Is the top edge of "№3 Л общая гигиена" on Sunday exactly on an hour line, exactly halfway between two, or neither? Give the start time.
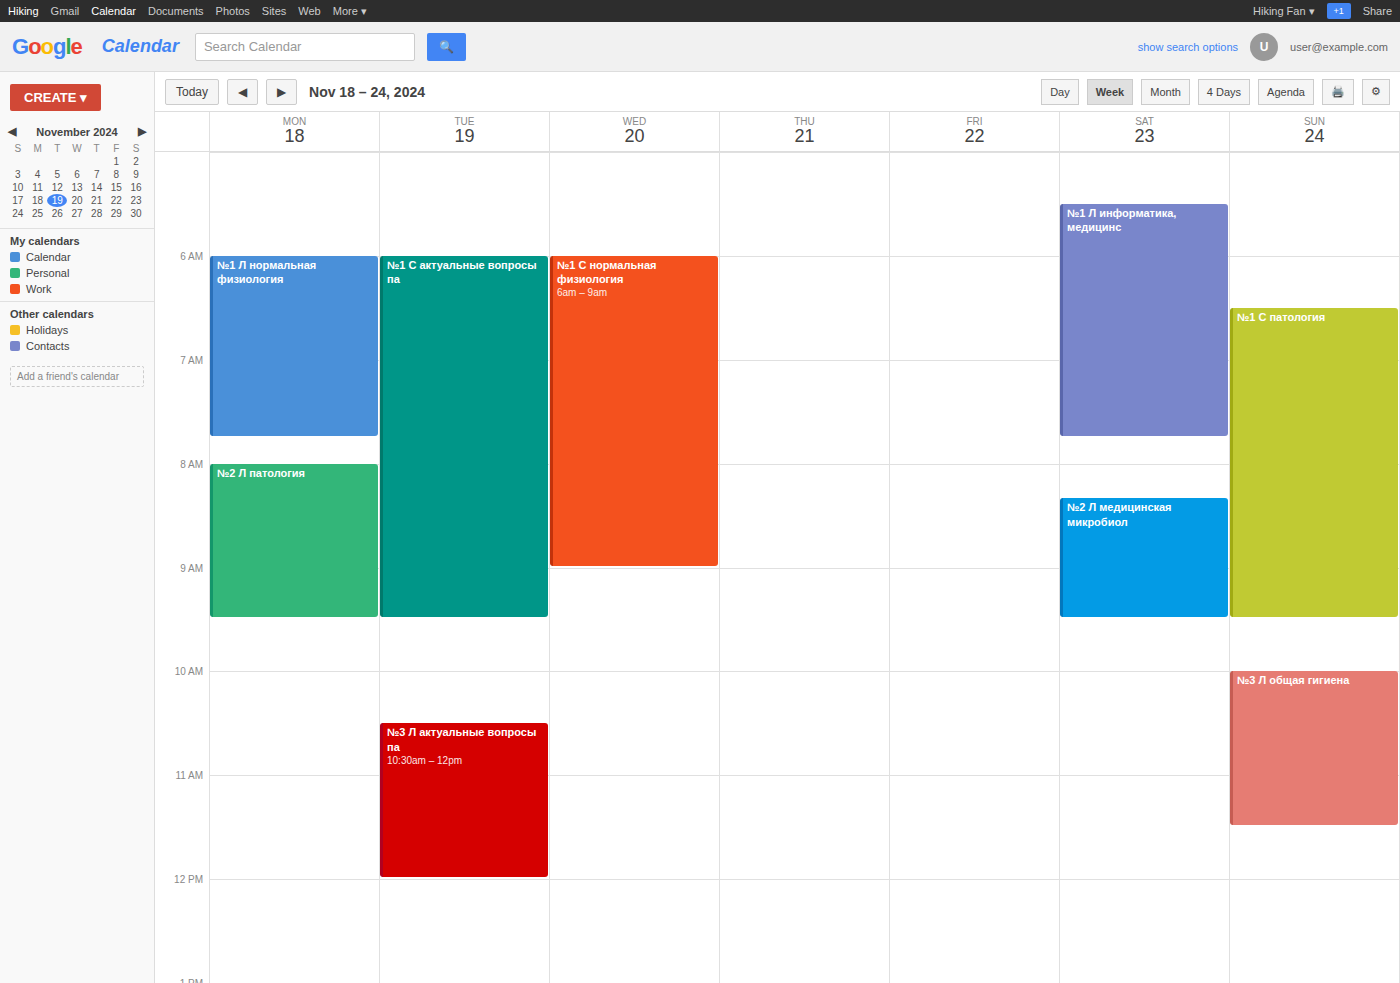
10:00 AM -- exactly on the 10 AM line.